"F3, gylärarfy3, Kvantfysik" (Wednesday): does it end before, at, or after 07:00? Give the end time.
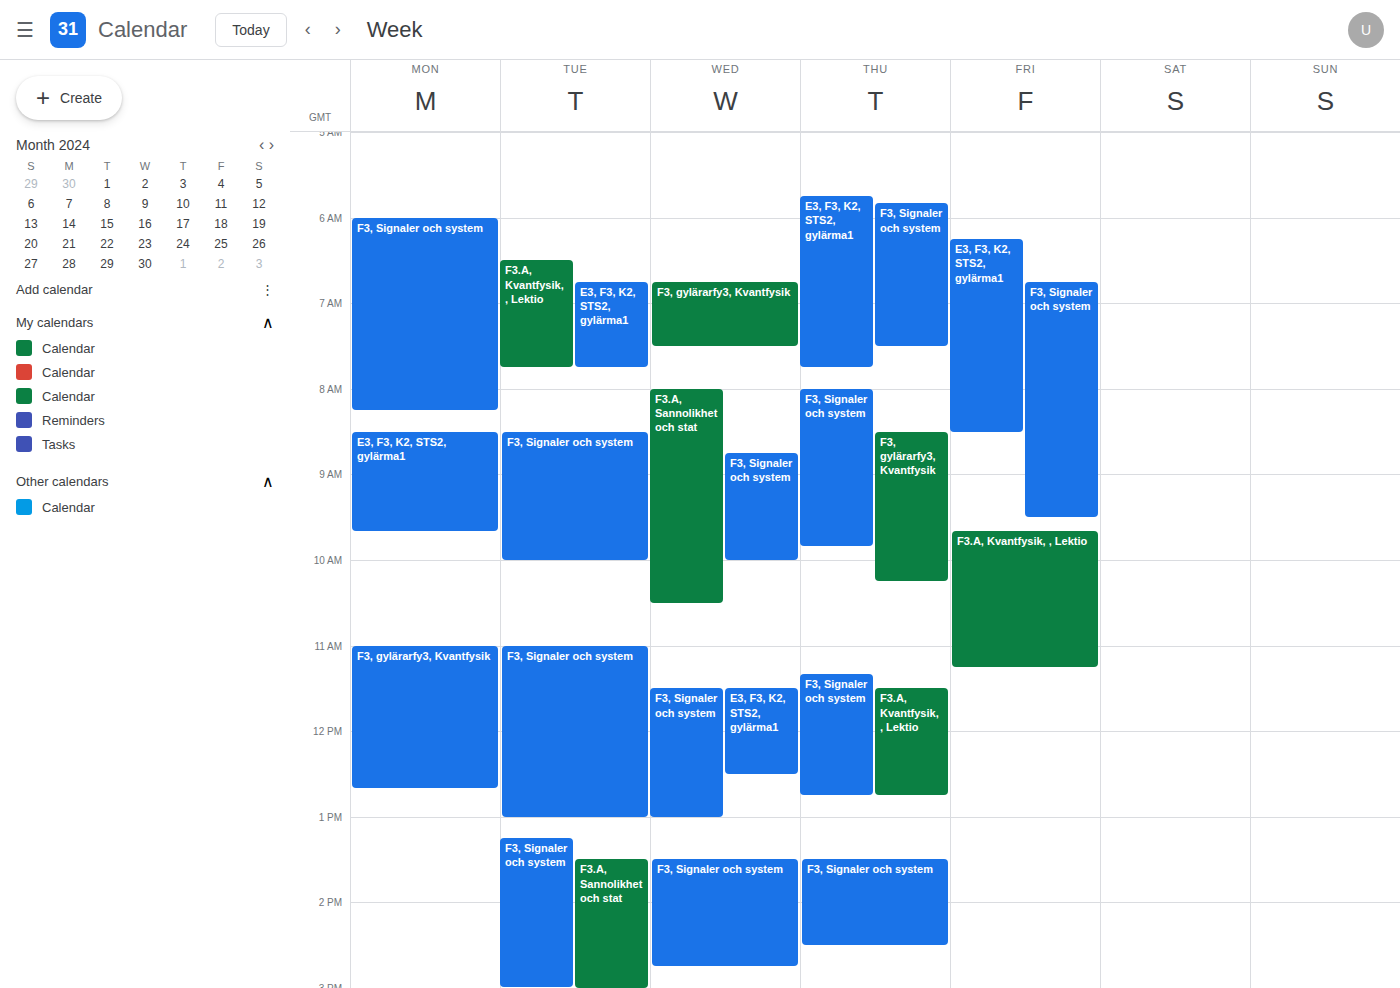
07:30 -- after 07:00, 30 minutes below the 07:00 line.